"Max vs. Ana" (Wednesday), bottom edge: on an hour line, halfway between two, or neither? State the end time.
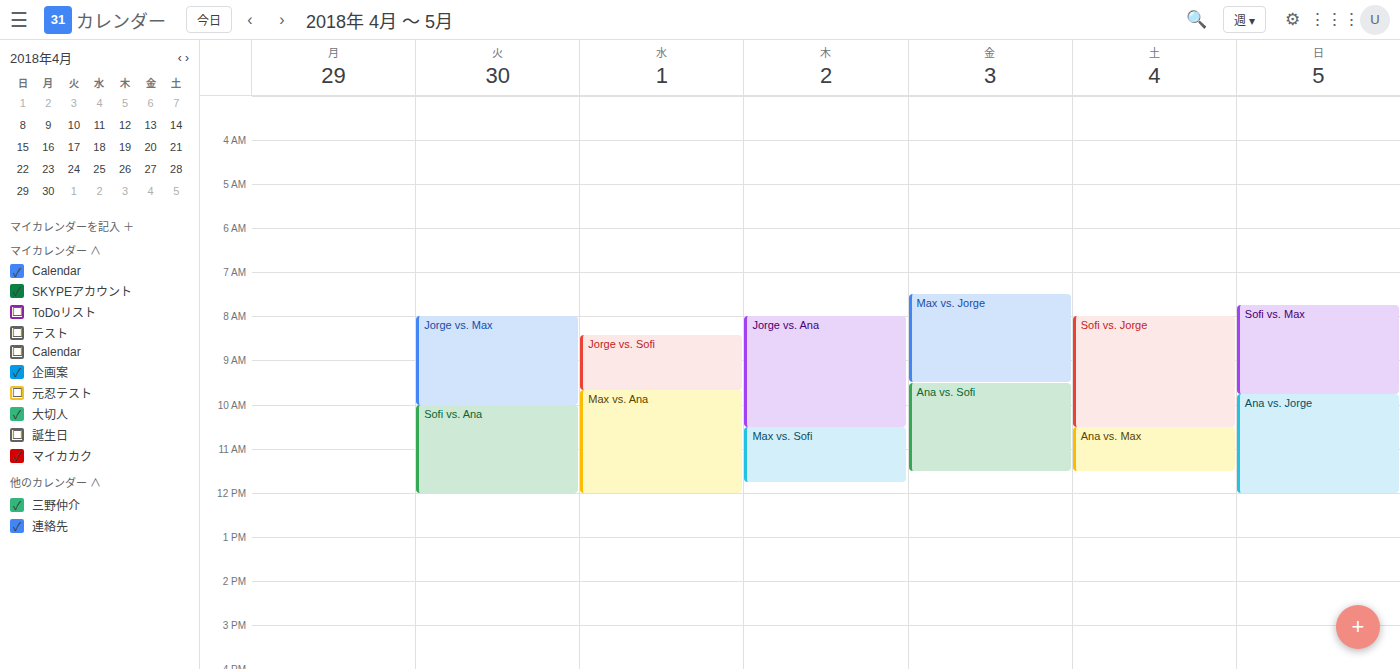
12:00 PM -- exactly on the 12 PM line.